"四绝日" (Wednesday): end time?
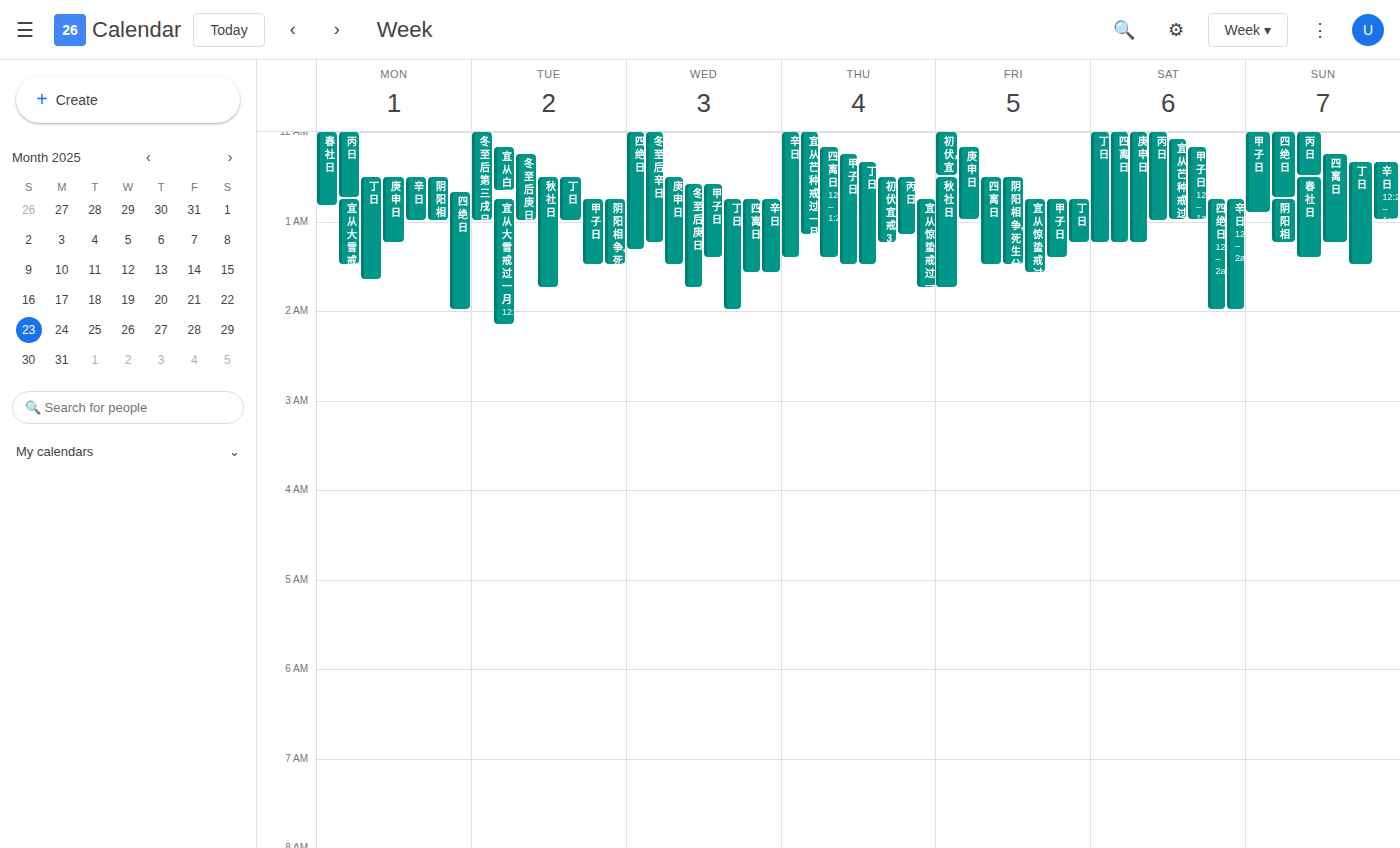
1:20 AM